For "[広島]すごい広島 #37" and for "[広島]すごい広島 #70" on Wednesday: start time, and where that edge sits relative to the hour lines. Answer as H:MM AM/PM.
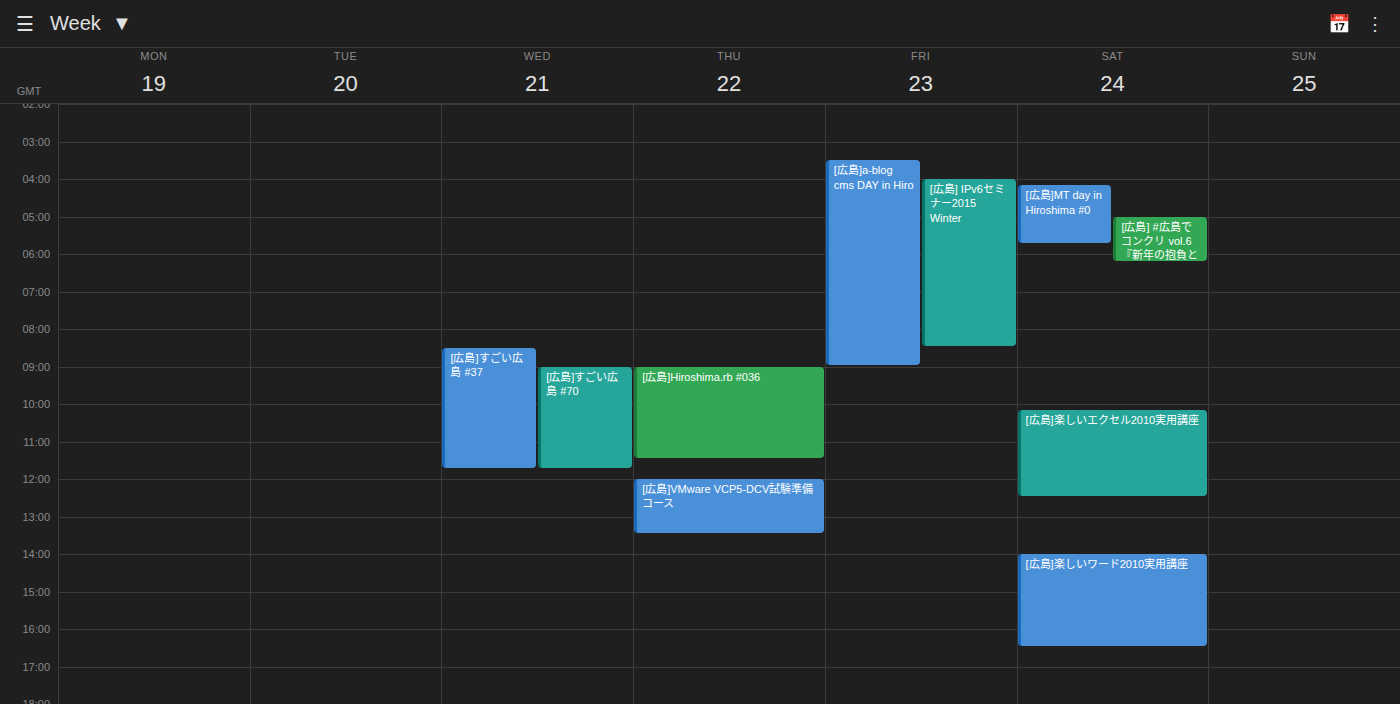
"[広島]すごい広島 #37": 8:30 AM, halfway between the 8 AM and 9 AM lines. "[広島]すごい広島 #70": 9:00 AM, exactly on the 9 AM line.